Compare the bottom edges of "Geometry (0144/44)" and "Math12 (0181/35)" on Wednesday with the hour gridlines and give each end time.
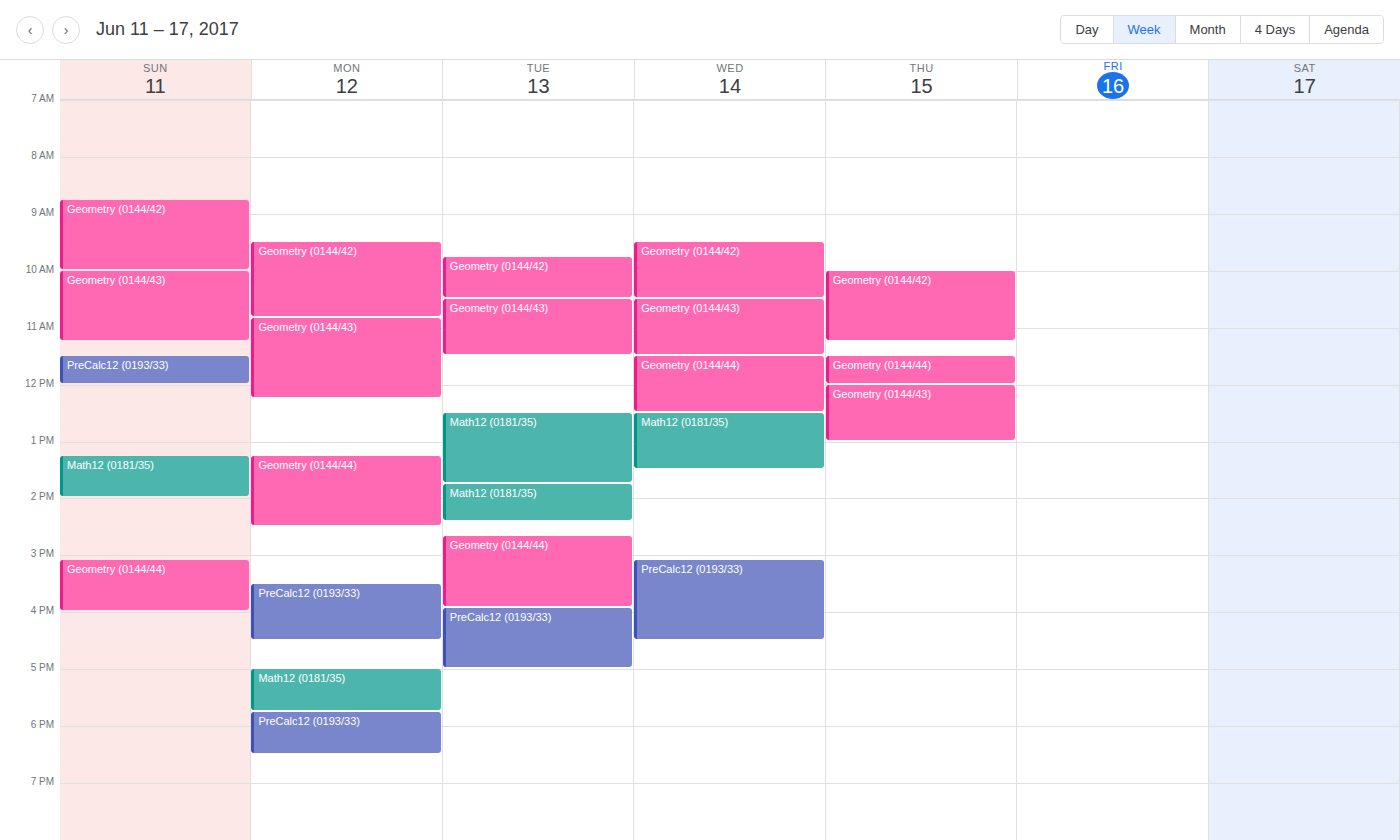
"Geometry (0144/44)": 12:30 PM, halfway between the 12 PM and 1 PM lines. "Math12 (0181/35)": 1:30 PM, halfway between the 1 PM and 2 PM lines.